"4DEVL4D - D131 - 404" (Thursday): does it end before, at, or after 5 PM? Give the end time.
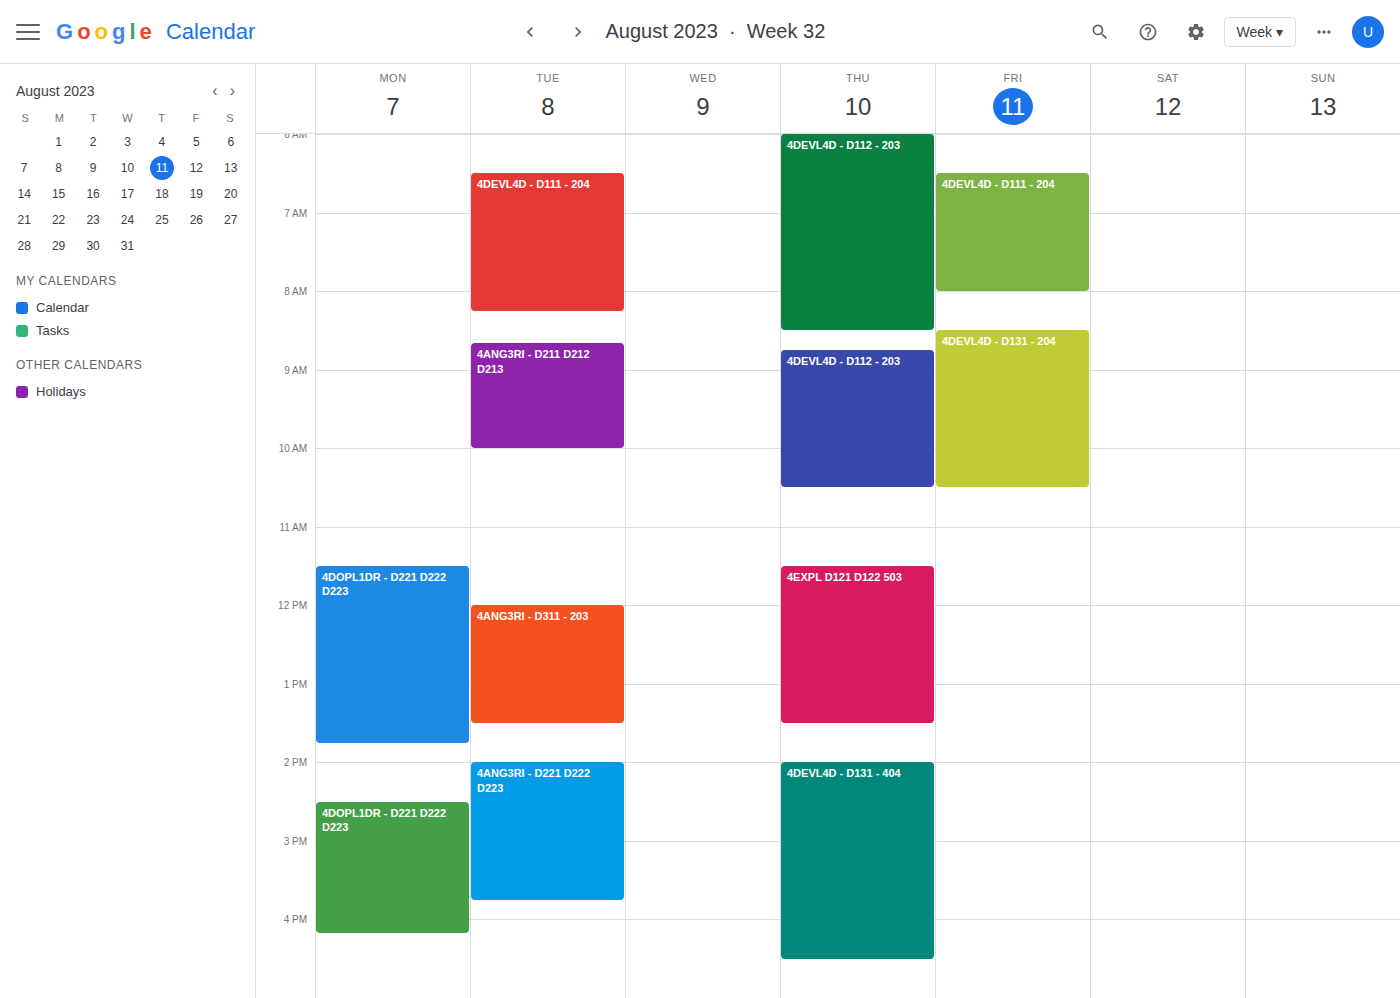
4:30 PM -- before 5 PM, 30 minutes above the 5 PM line.